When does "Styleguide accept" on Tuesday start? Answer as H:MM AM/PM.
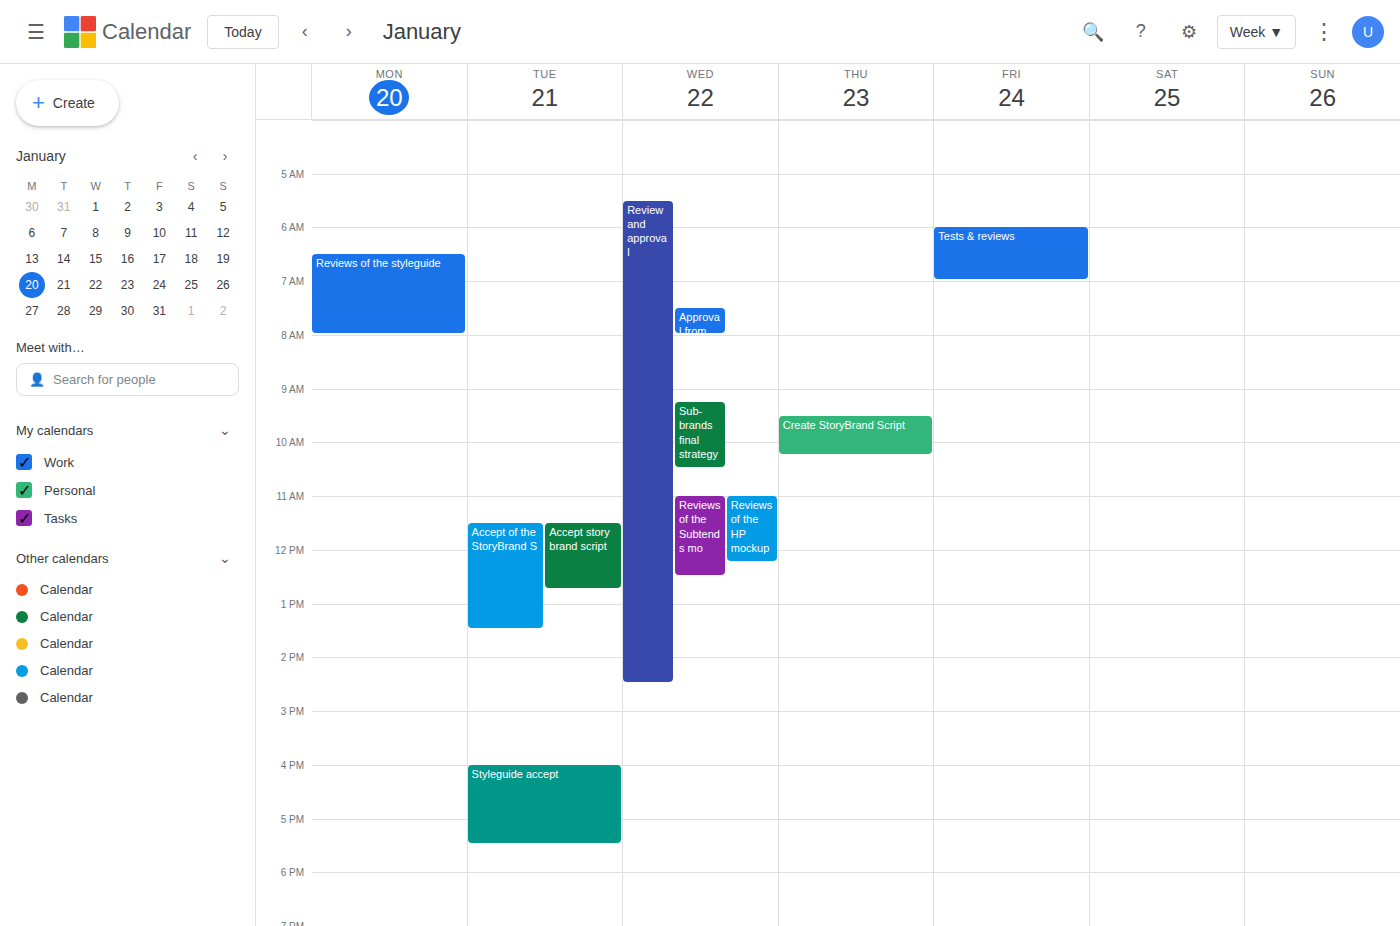
4:00 PM